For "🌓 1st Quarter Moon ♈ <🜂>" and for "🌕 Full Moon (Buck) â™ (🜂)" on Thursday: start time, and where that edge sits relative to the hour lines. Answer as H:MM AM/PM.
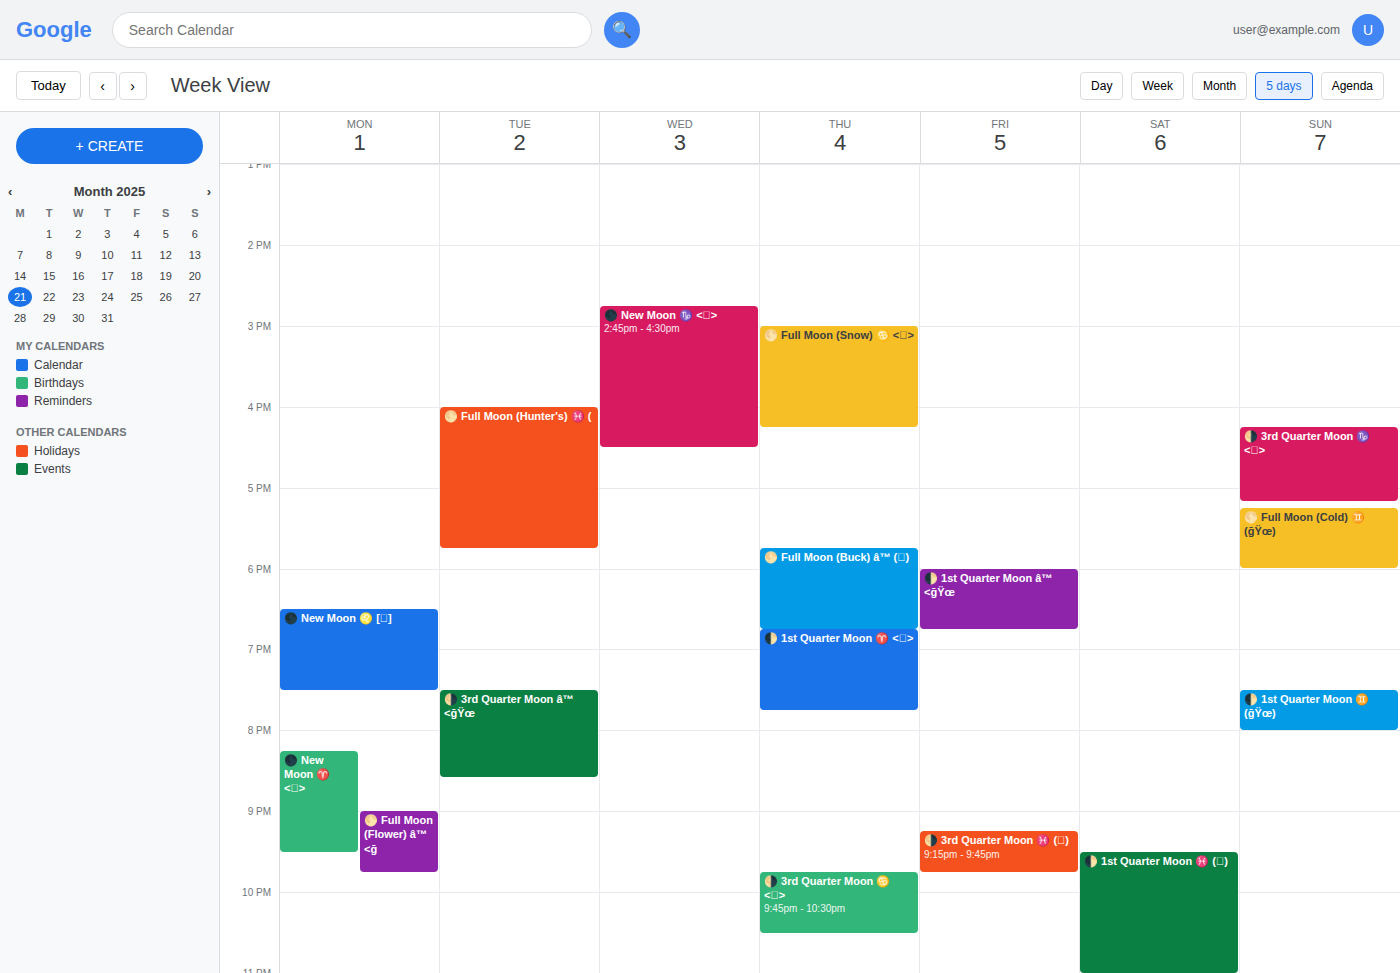
"🌓 1st Quarter Moon ♈ <🜂>": 6:45 PM, neither: three quarters of the way from the 6 PM line to the 7 PM line. "🌕 Full Moon (Buck) â™ (🜂)": 5:45 PM, neither: three quarters of the way from the 5 PM line to the 6 PM line.